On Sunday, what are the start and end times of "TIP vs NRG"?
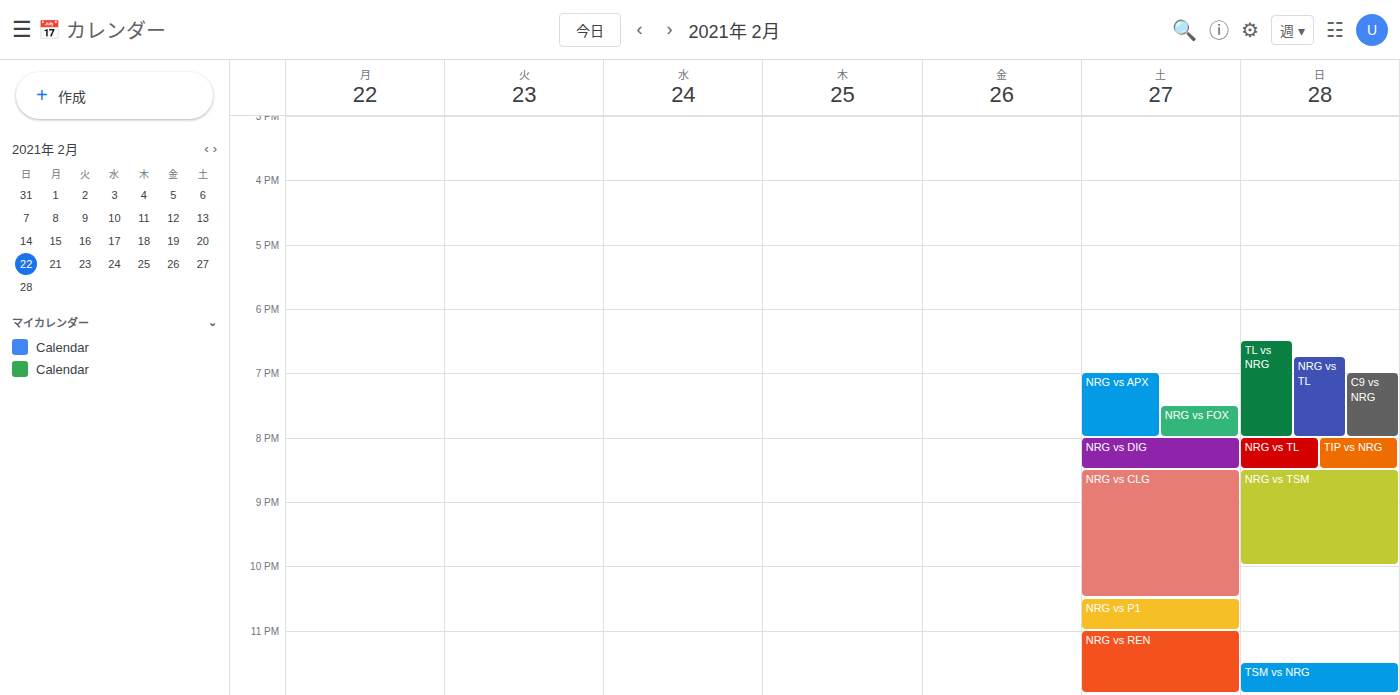
8:00 PM to 8:30 PM